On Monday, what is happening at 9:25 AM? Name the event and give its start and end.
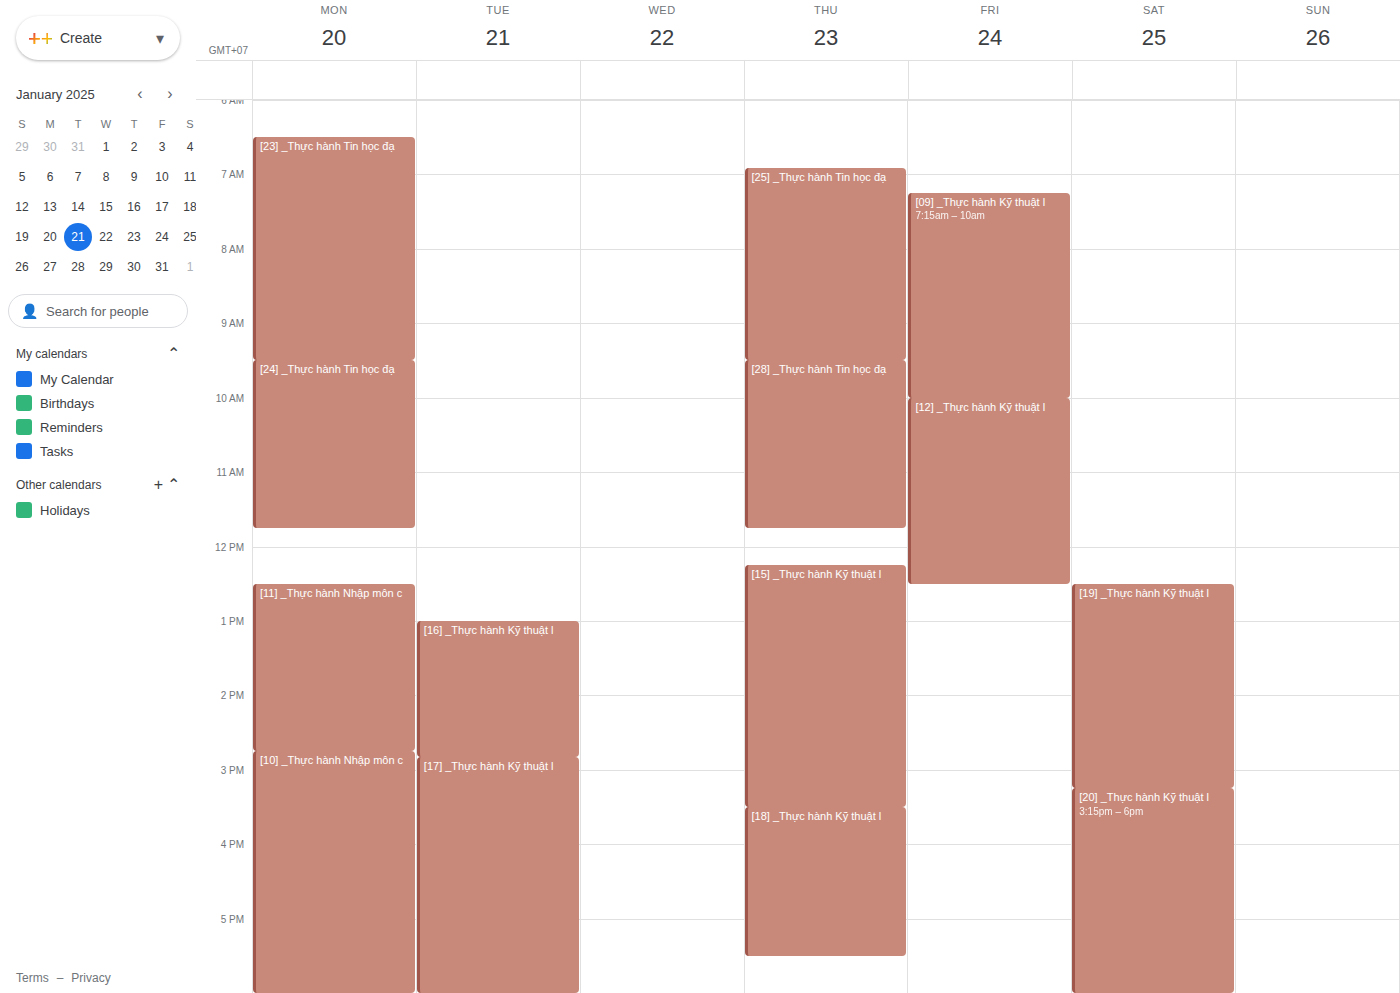
"[23] _Thực hành Tin học đạ", 6:30 AM to 9:30 AM